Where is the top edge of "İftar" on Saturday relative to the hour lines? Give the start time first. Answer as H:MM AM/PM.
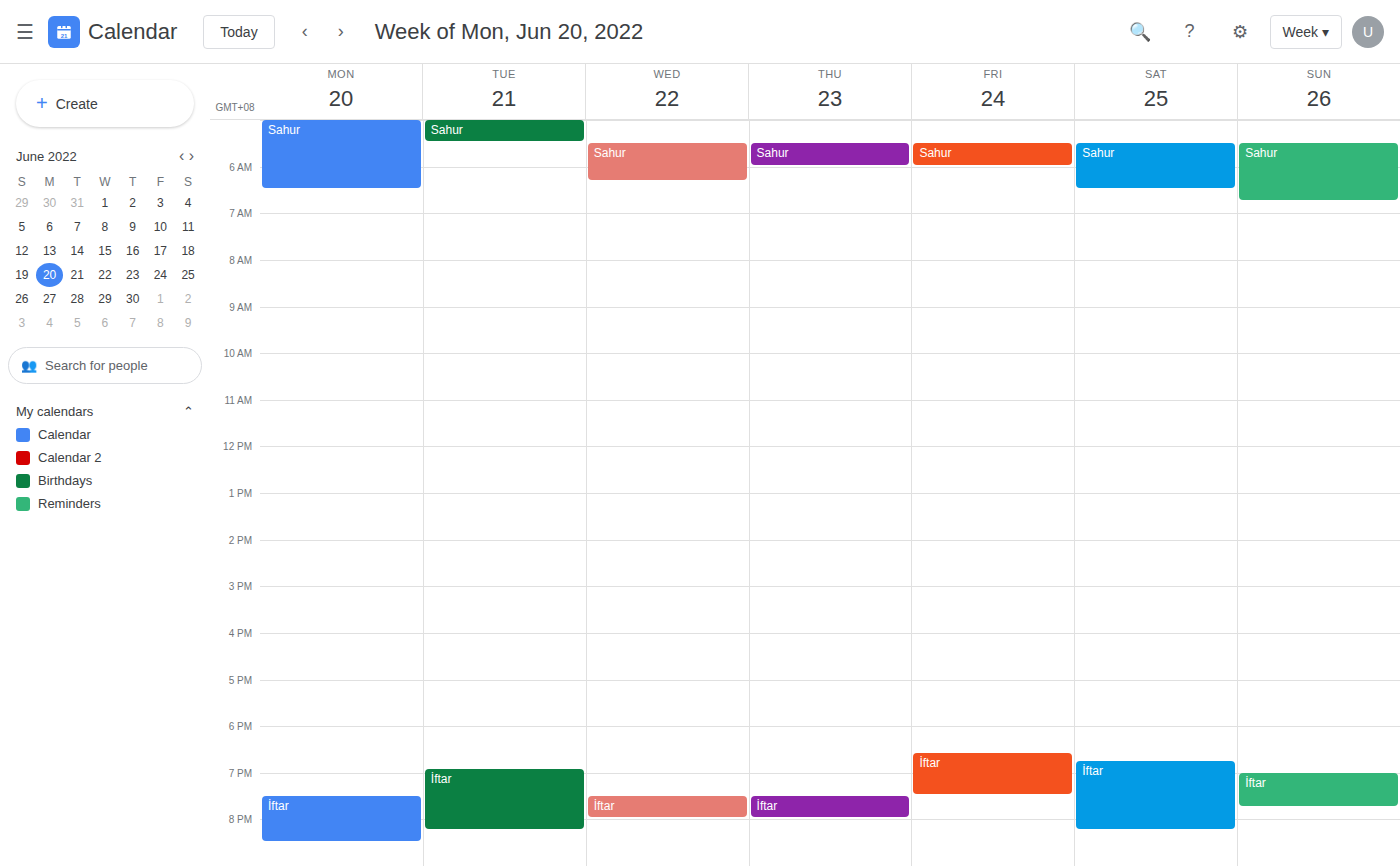
6:45 PM -- neither: three quarters of the way from the 6 PM line to the 7 PM line.